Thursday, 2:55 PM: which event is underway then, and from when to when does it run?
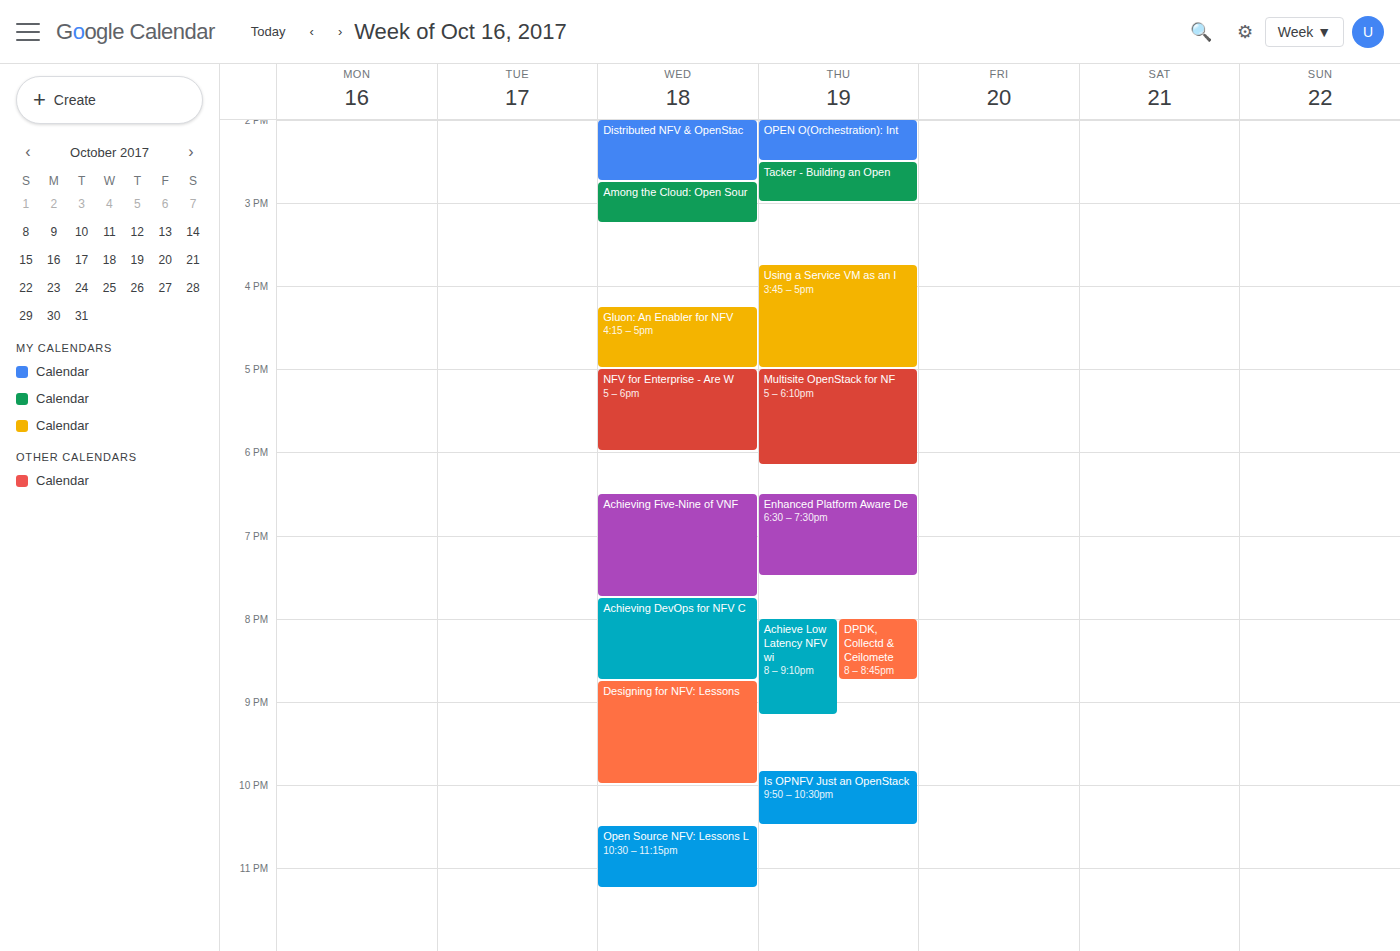
"Tacker - Building an Open", 2:30 PM to 3:00 PM